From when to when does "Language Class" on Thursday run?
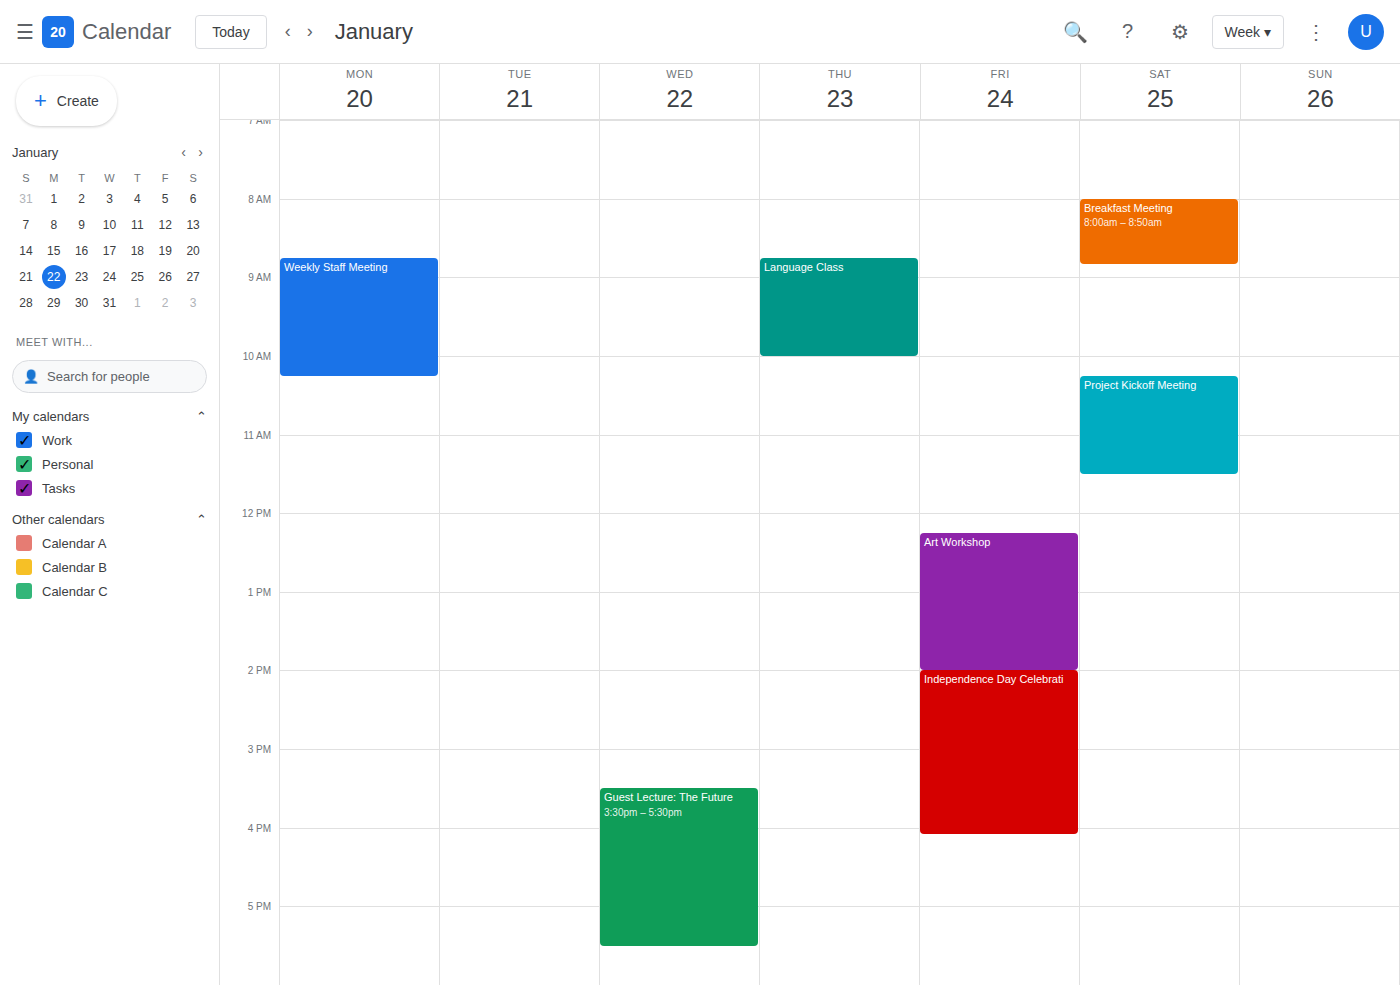
8:45 AM to 10:00 AM